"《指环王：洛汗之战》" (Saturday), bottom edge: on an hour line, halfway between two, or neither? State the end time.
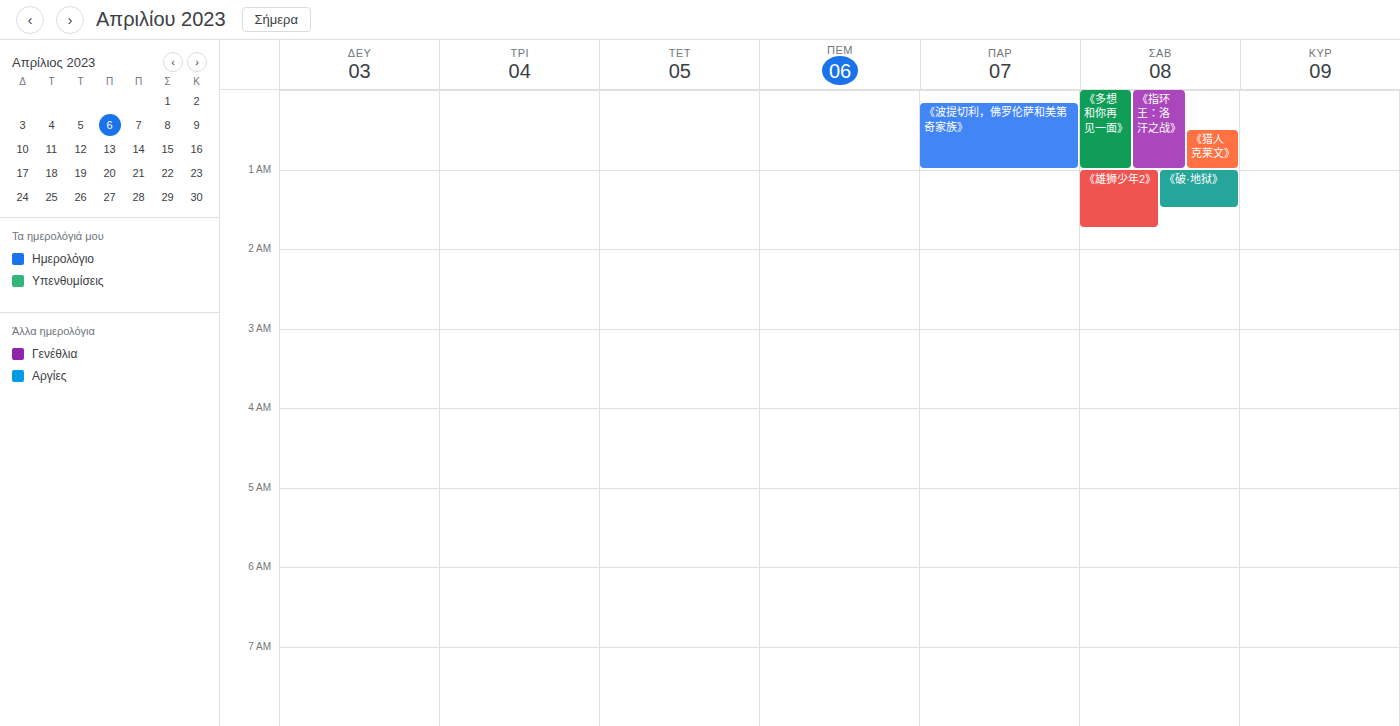
01:00 -- exactly on the 01:00 line.